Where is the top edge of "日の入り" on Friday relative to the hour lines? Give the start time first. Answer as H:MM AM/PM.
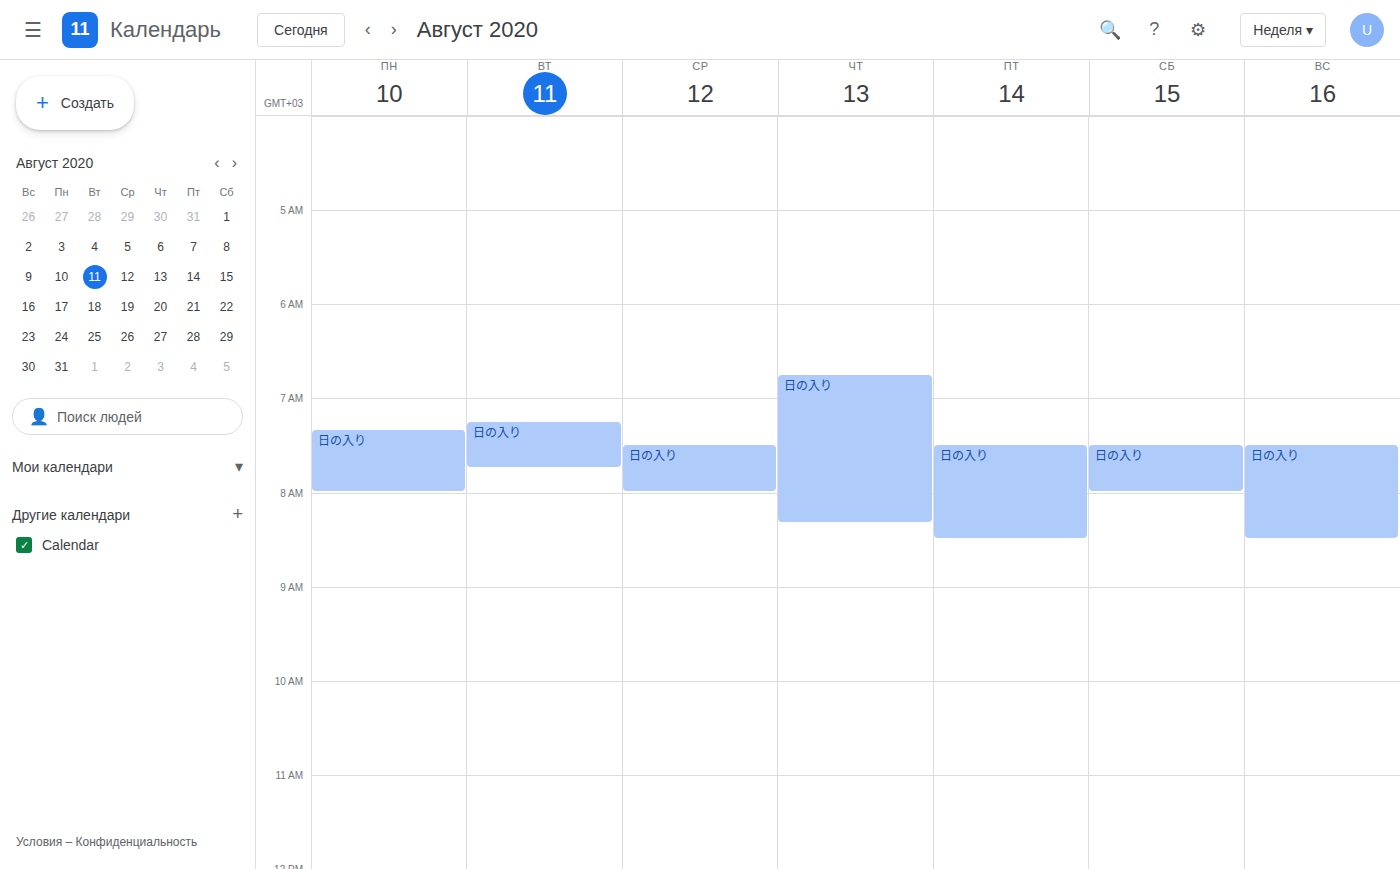
7:30 AM -- halfway between the 7 AM and 8 AM lines.